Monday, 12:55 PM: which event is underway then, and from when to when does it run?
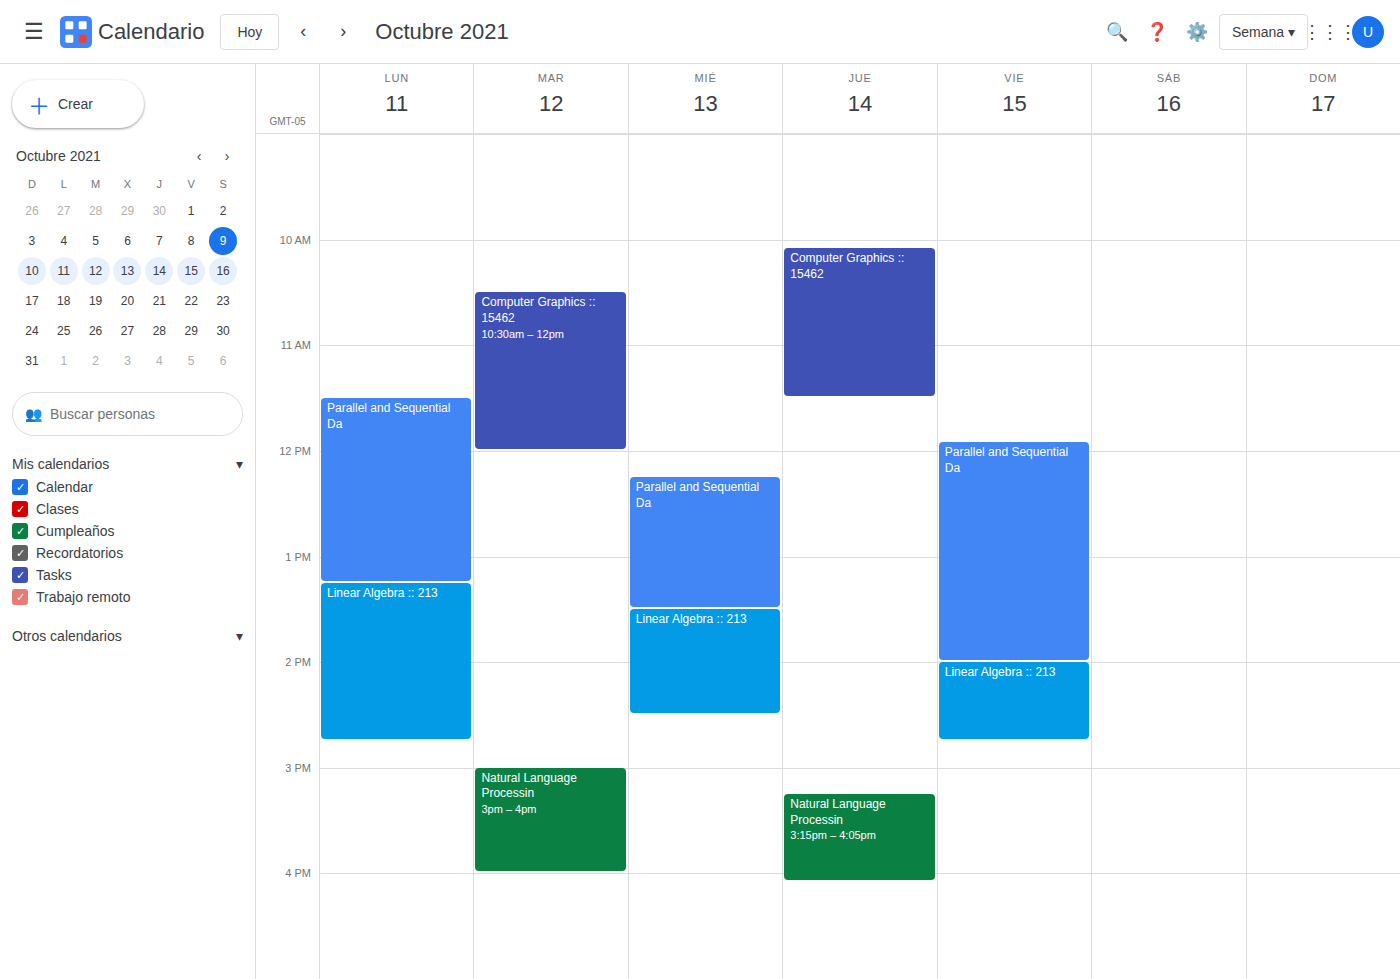
"Parallel and Sequential Da", 11:30 AM to 1:15 PM